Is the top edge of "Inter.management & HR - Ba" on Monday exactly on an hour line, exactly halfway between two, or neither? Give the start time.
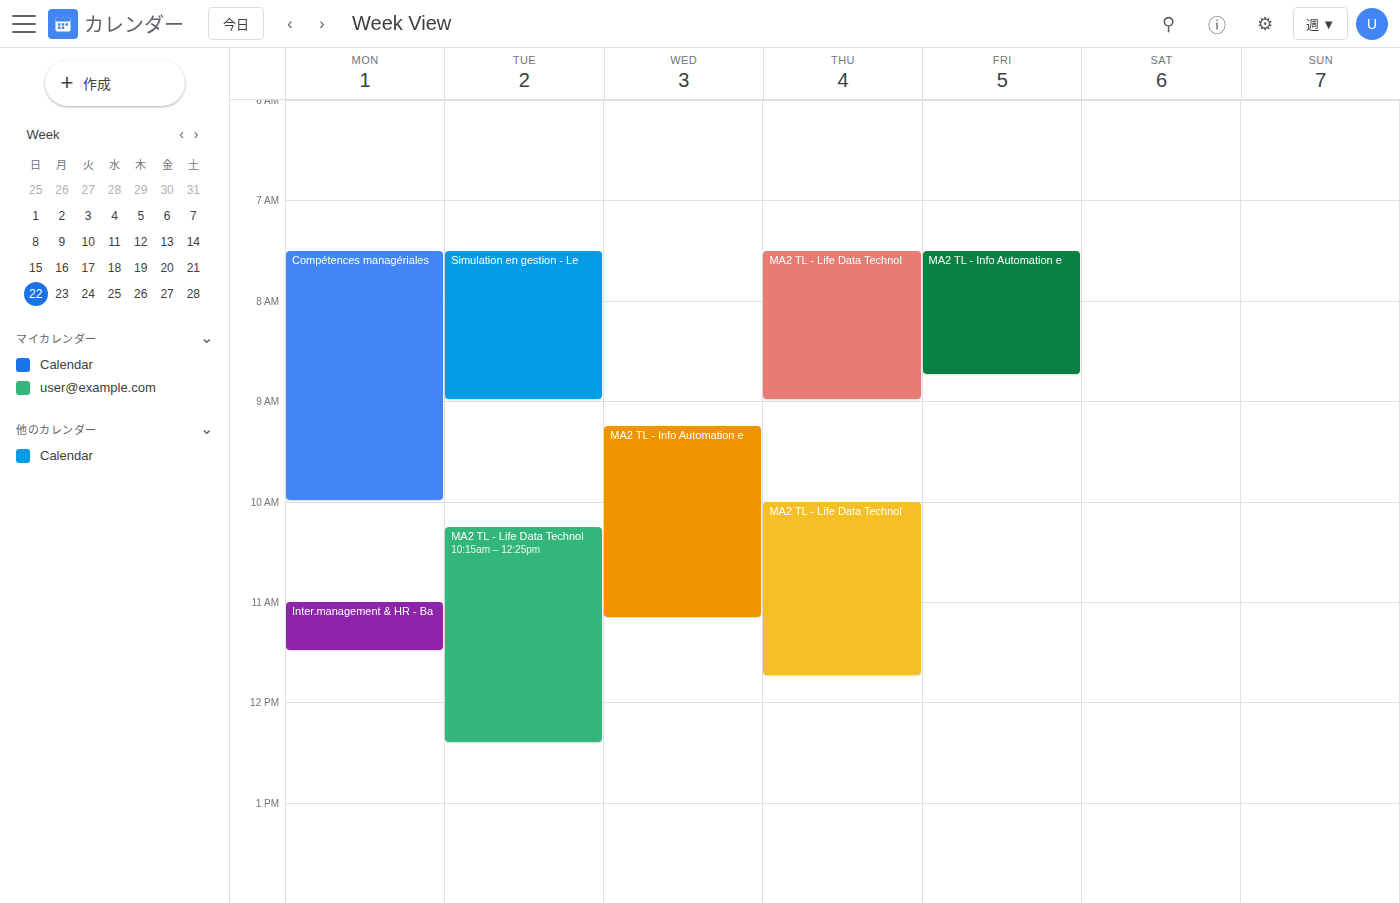
11:00 AM -- exactly on the 11 AM line.